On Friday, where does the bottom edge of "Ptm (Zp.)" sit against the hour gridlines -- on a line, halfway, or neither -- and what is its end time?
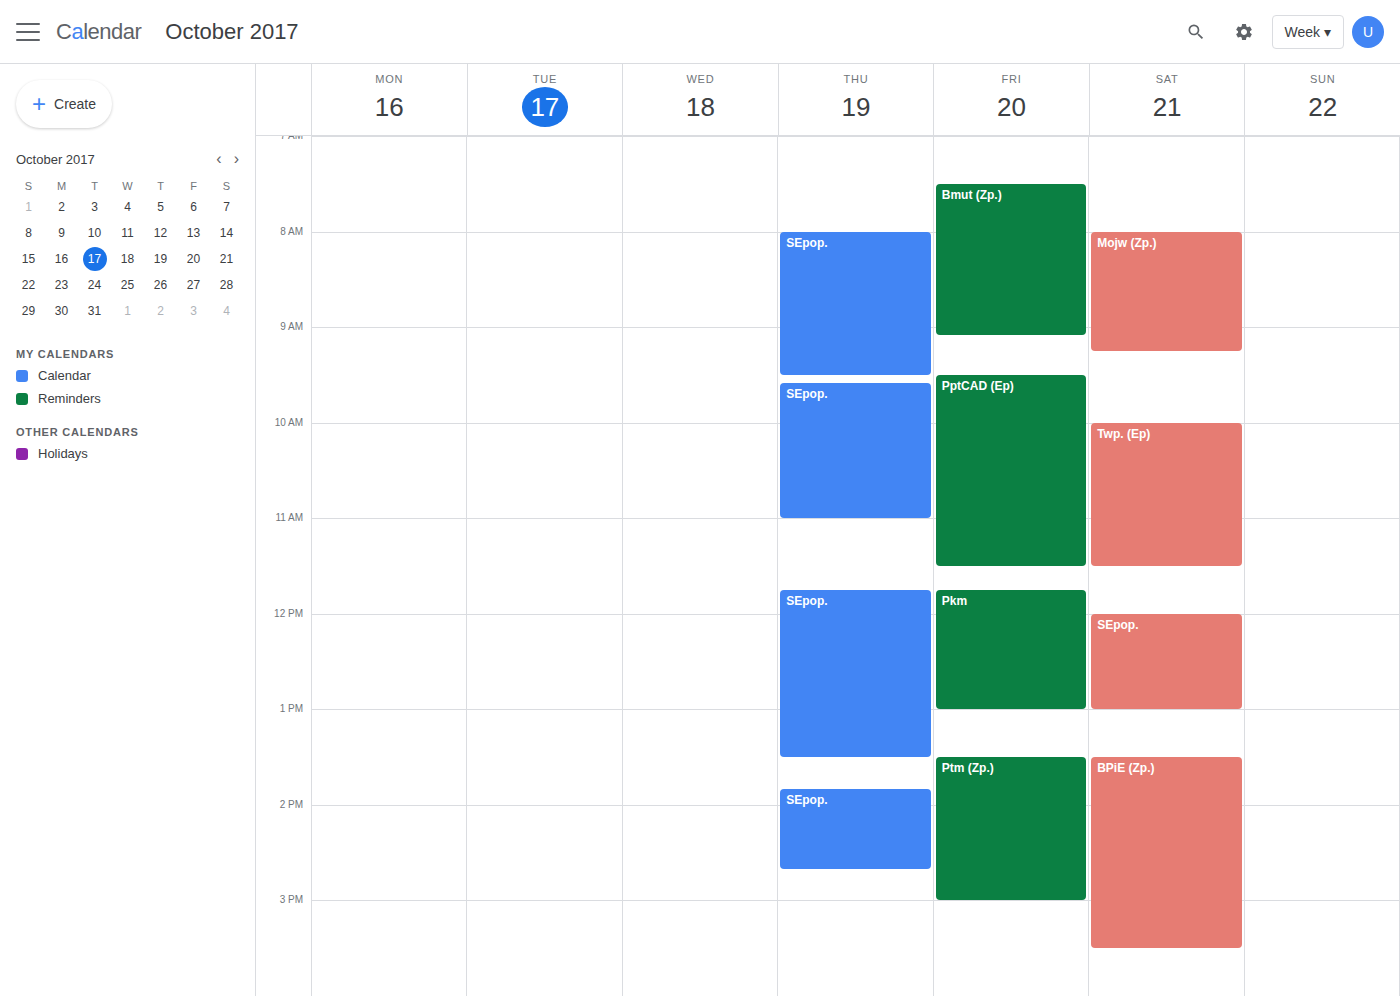
3:00 PM -- exactly on the 3 PM line.